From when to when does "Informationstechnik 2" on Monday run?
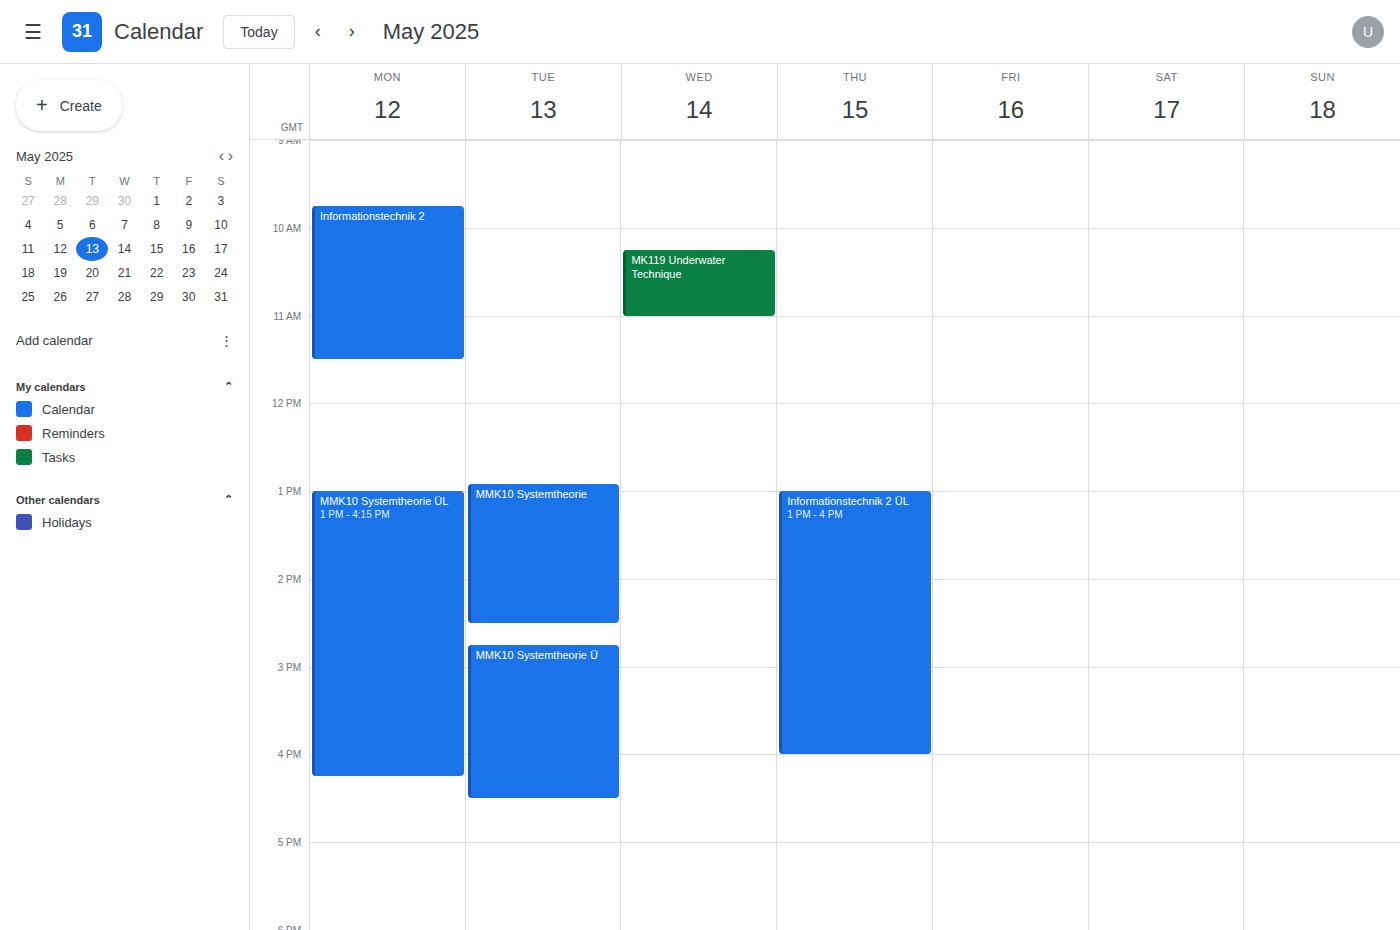
9:45 AM to 11:30 AM